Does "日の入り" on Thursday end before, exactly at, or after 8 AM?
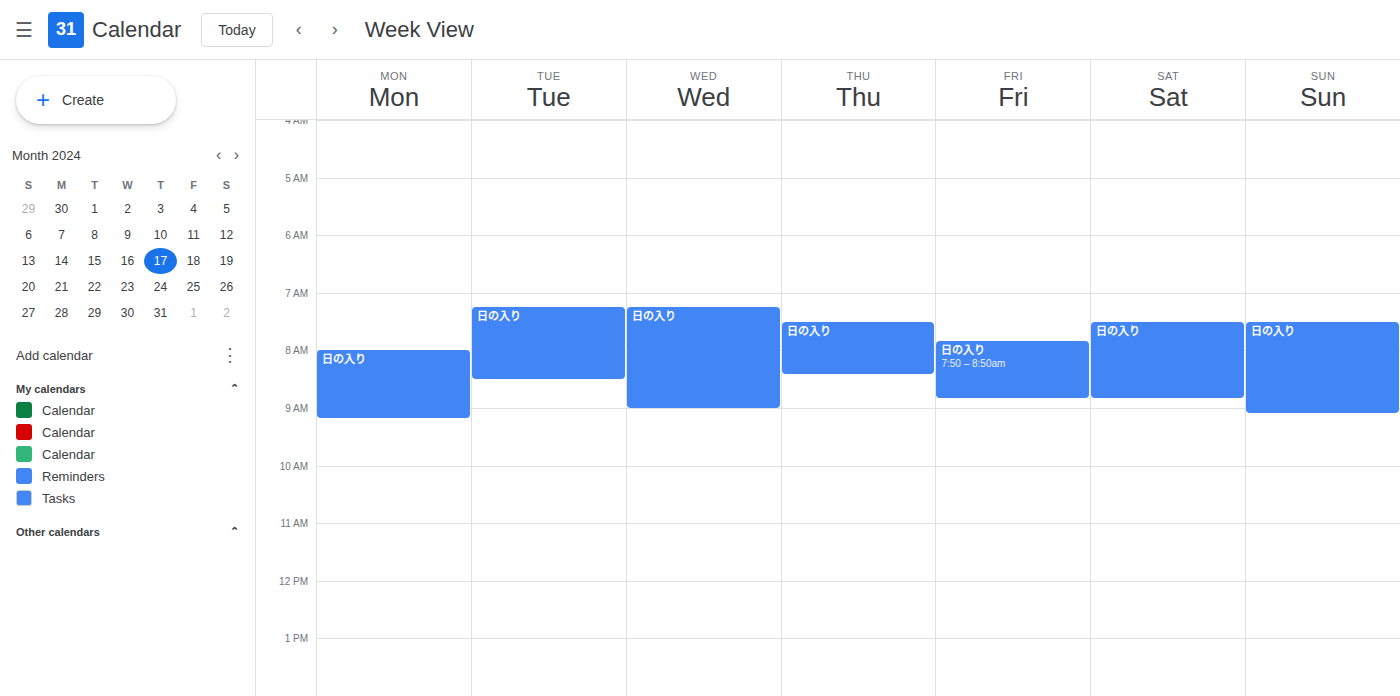
8:25 AM -- after 8 AM, 25 minutes below the 8 AM line.